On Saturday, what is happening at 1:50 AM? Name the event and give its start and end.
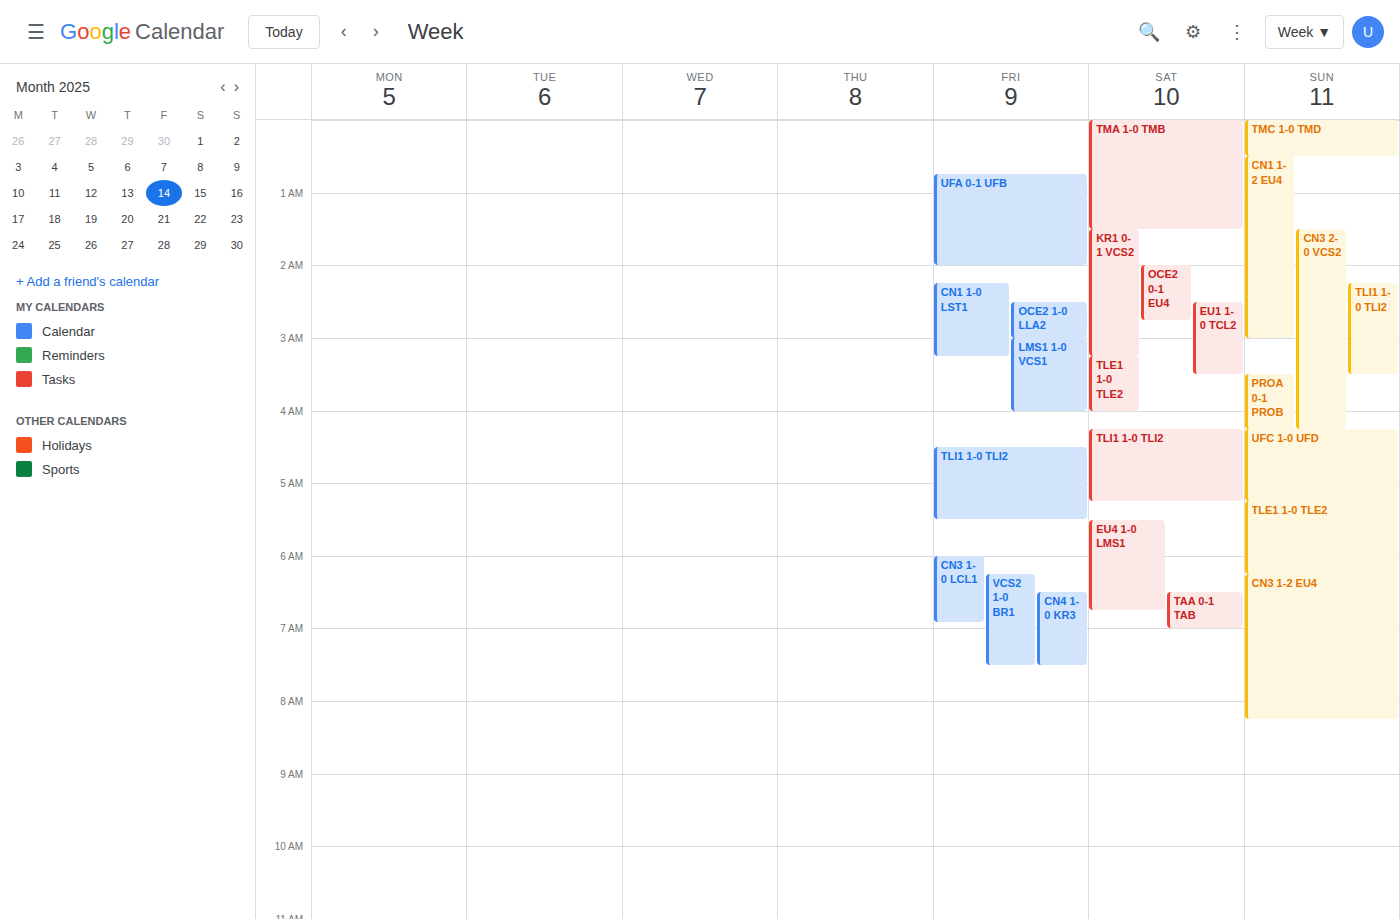
"KR1 0-1 VCS2", 1:30 AM to 3:15 AM